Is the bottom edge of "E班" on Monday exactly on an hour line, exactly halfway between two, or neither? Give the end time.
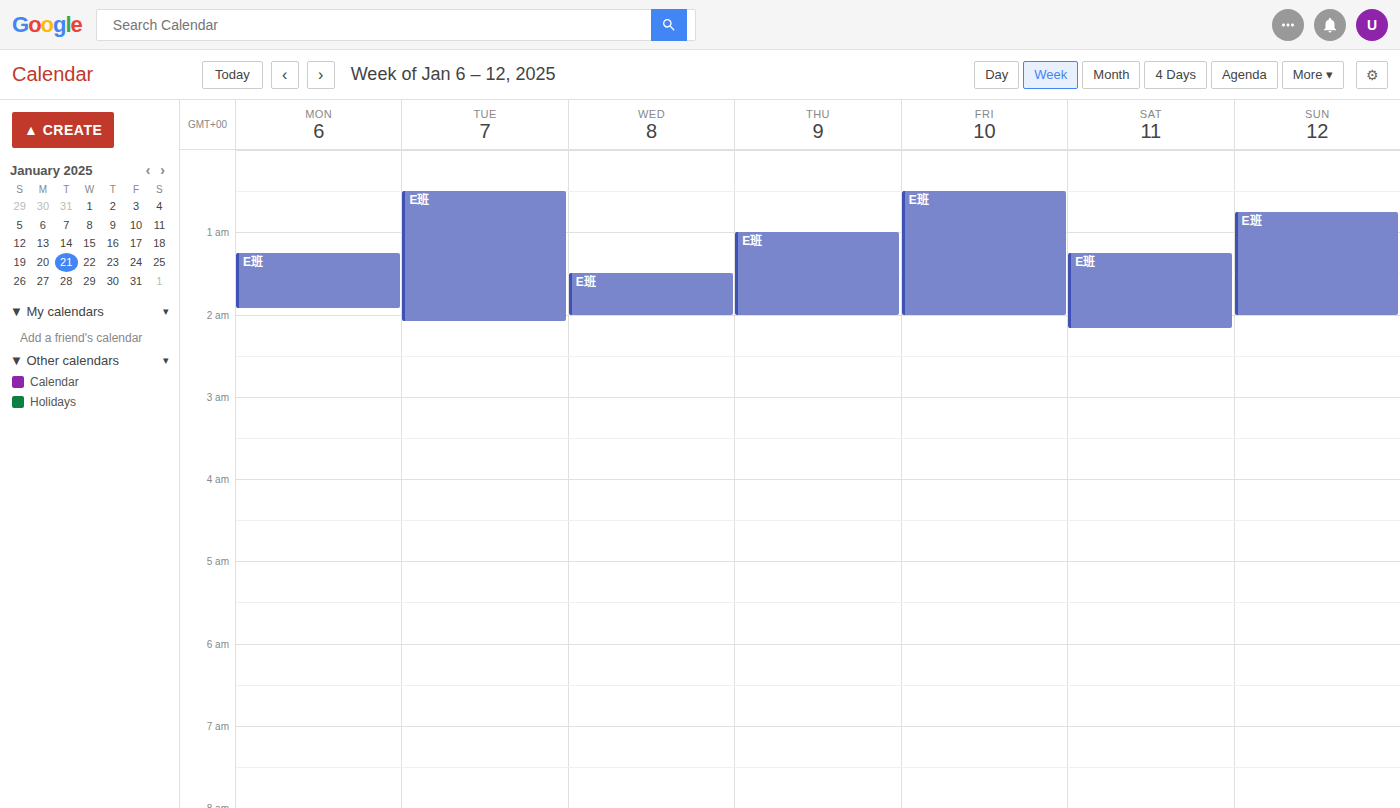
01:55 -- neither: 55 minutes below the 01:00 line and 5 minutes above the 02:00 line.